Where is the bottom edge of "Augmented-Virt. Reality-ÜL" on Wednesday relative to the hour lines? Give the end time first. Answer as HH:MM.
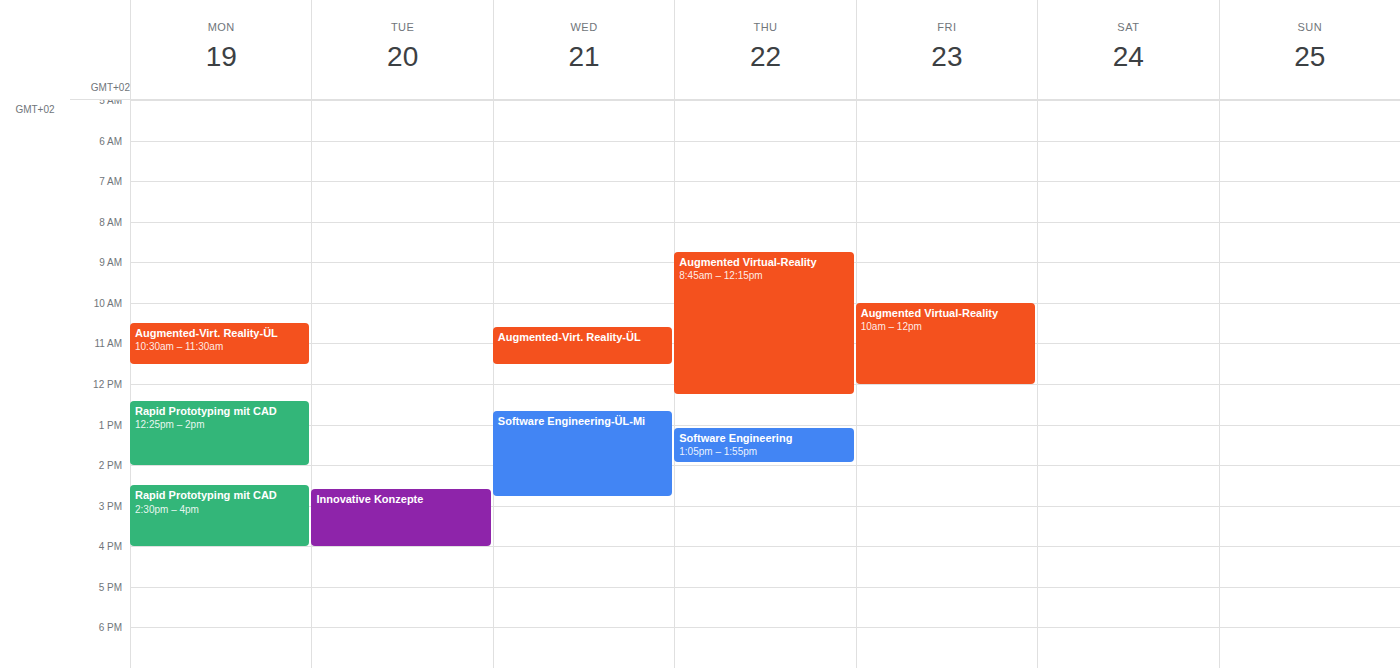
11:30 -- halfway between the 11:00 and 12:00 lines.